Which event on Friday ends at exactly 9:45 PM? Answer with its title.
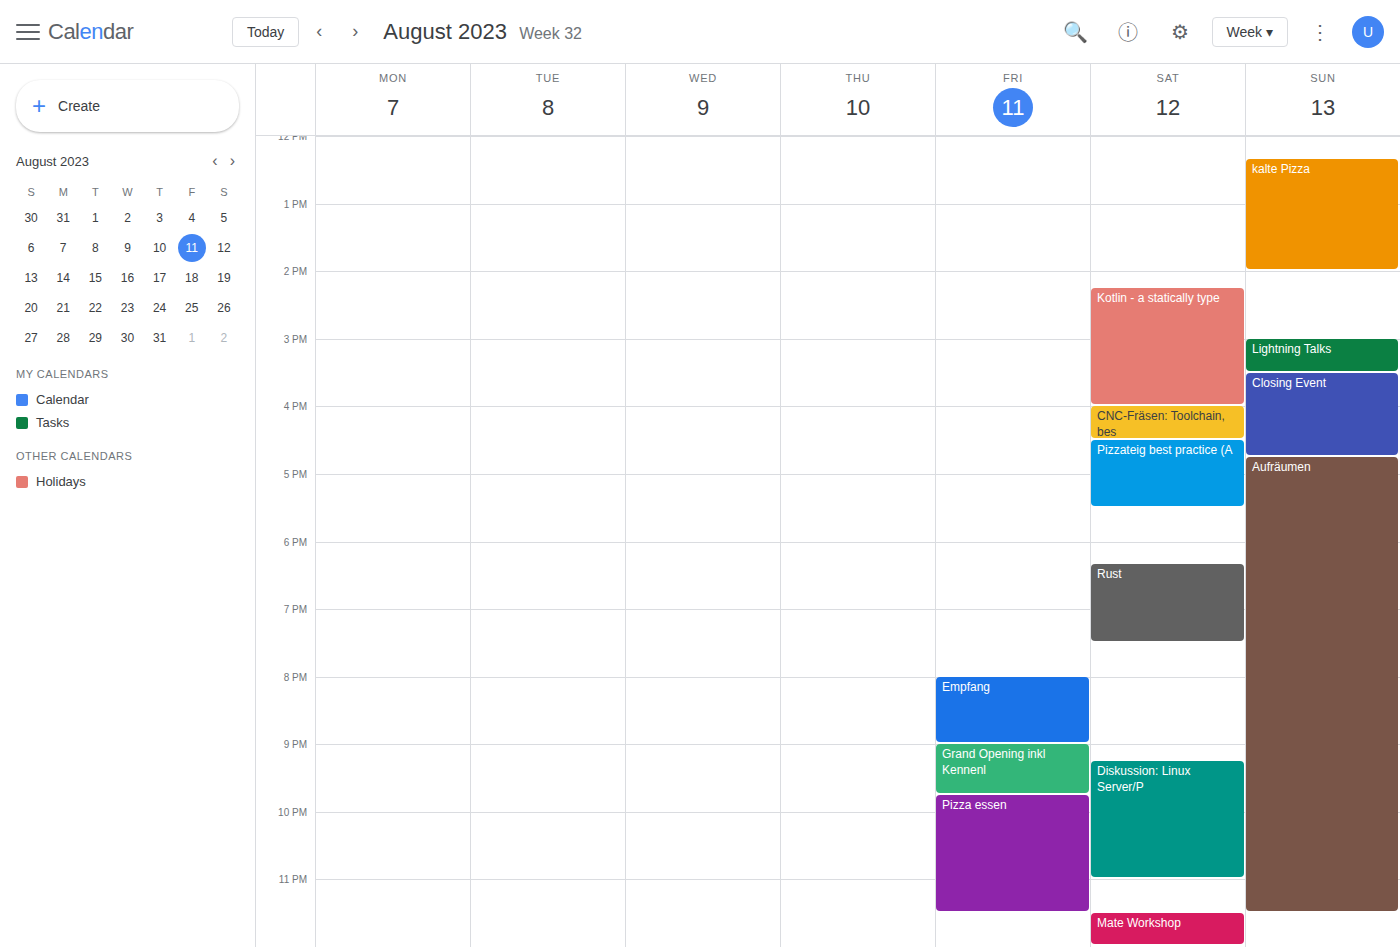
"Grand Opening inkl Kennenl"